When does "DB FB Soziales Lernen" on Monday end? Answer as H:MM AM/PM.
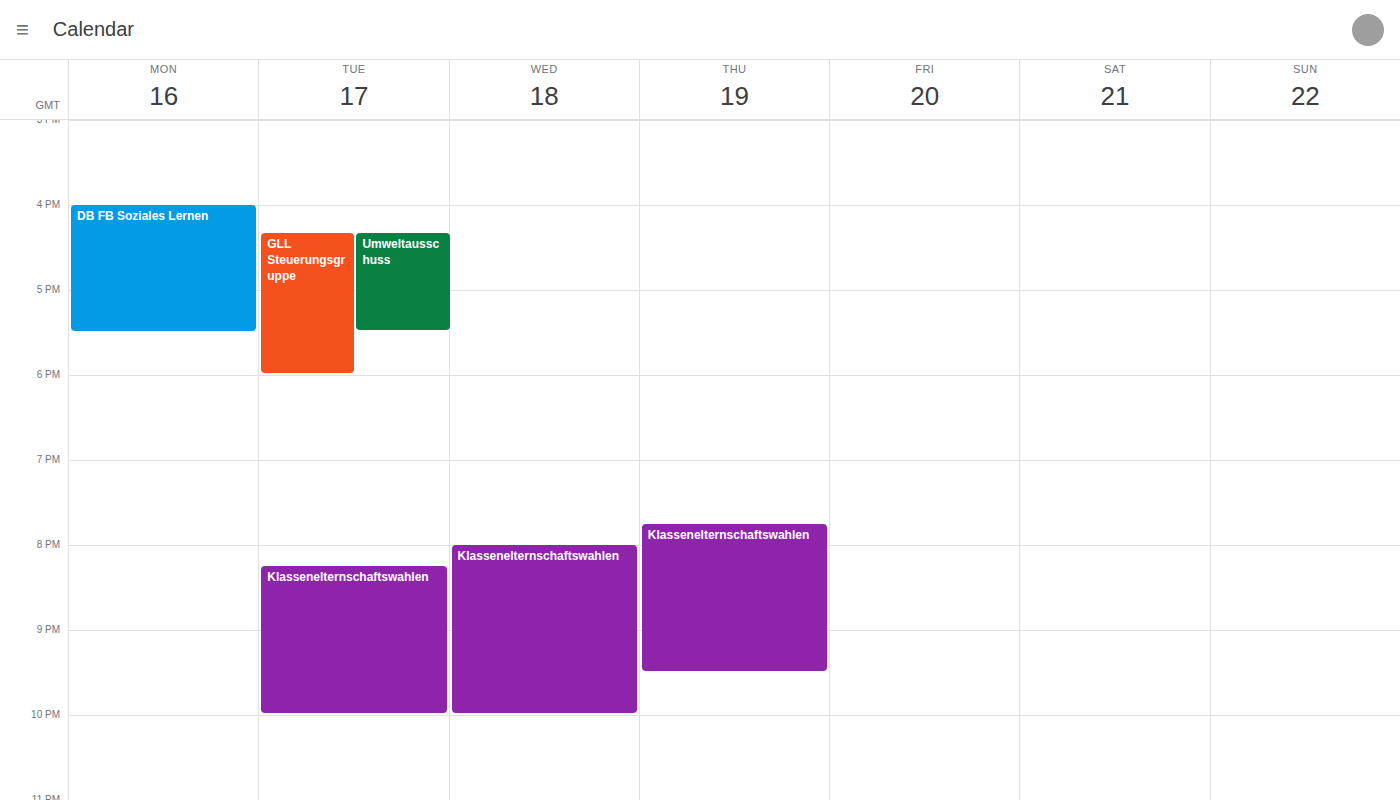
5:30 PM